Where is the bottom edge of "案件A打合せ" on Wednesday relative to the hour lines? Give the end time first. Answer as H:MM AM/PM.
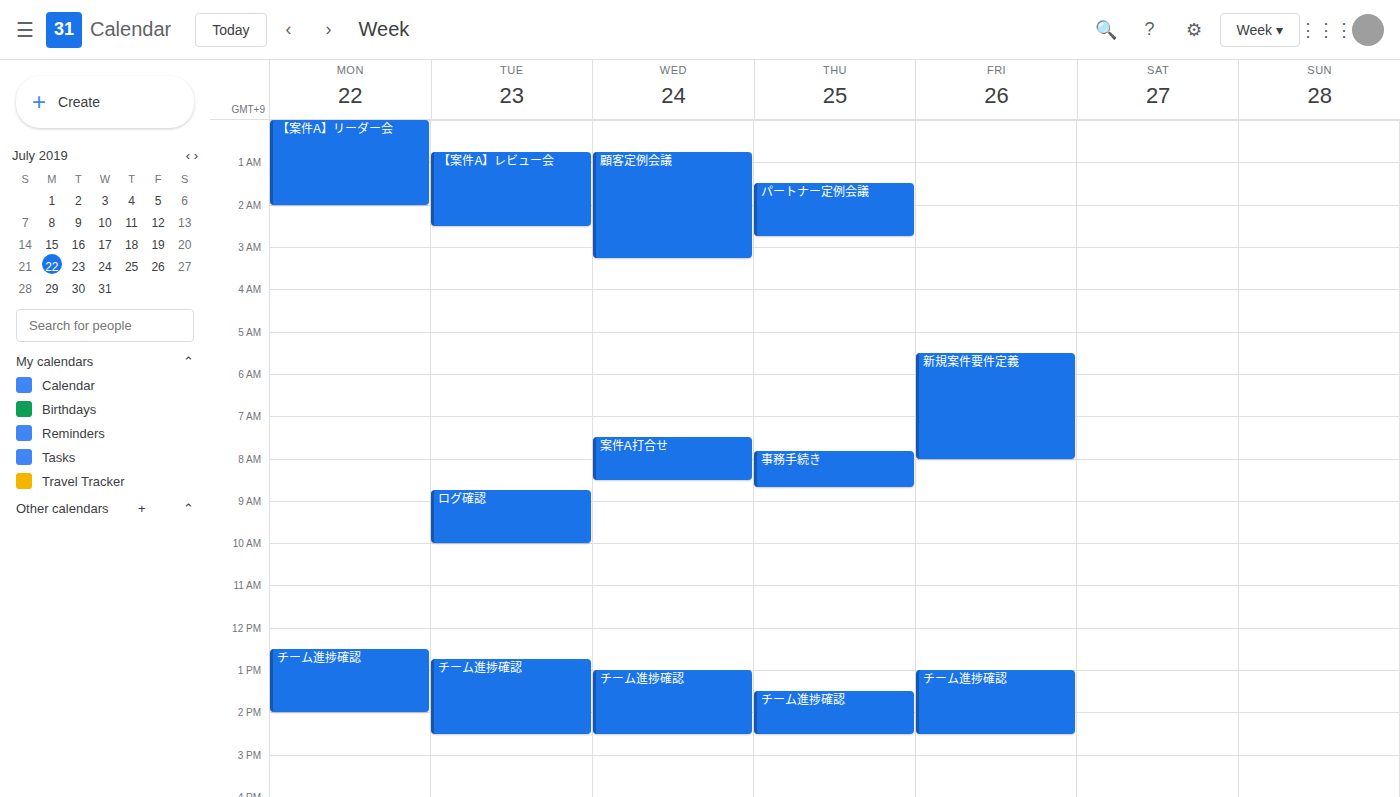
8:30 AM -- halfway between the 8 AM and 9 AM lines.